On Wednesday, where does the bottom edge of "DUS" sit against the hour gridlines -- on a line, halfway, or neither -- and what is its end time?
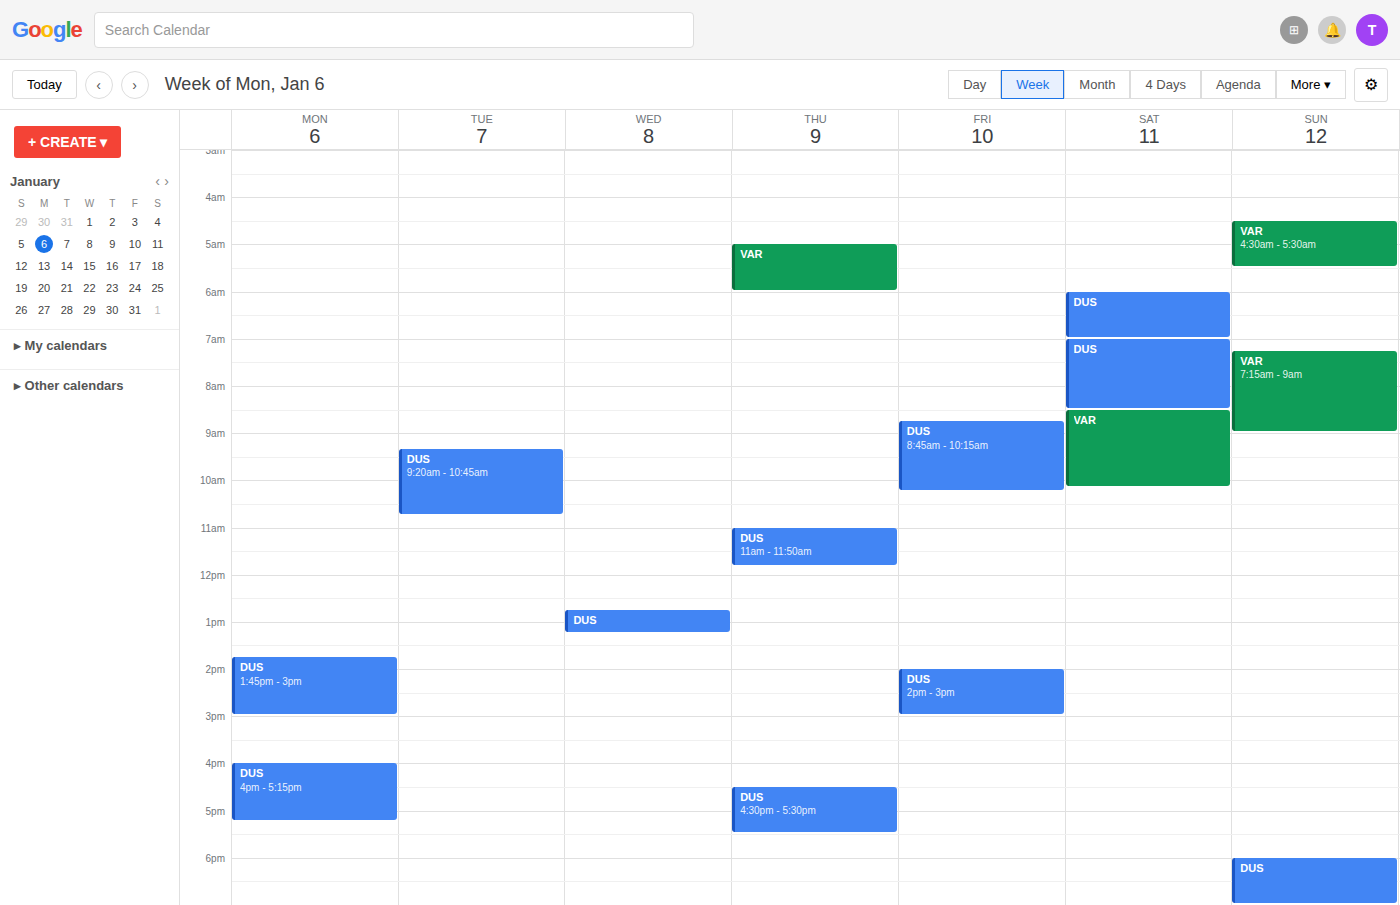
13:15 -- neither: a quarter of the way from the 13:00 line to the 14:00 line.